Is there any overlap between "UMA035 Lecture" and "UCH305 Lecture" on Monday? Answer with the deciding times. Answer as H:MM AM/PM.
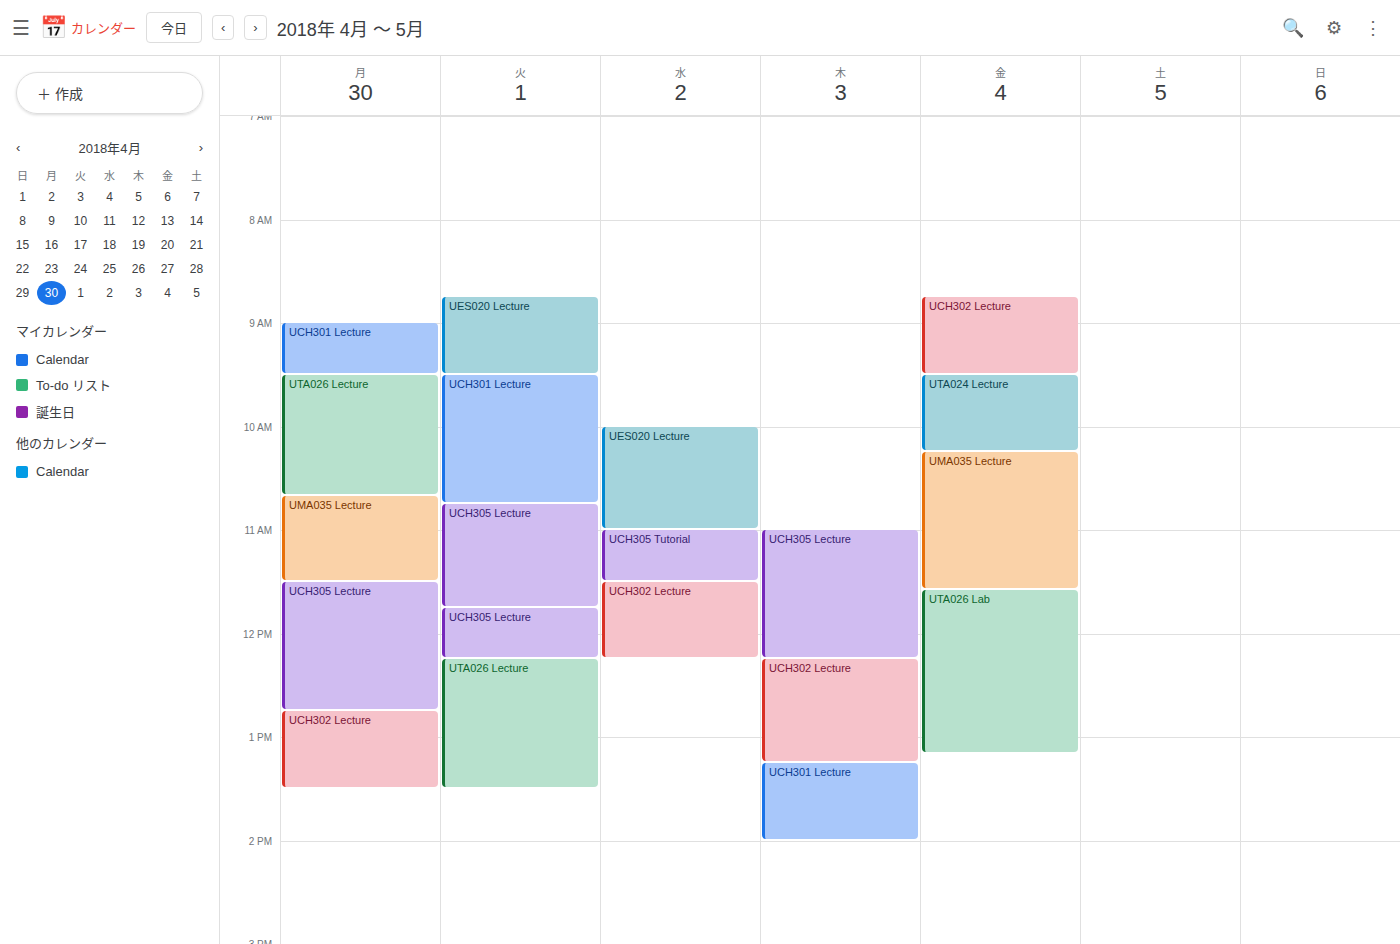
"UMA035 Lecture" ends at 11:30 AM, exactly when "UCH305 Lecture" starts -- they touch but do not overlap.